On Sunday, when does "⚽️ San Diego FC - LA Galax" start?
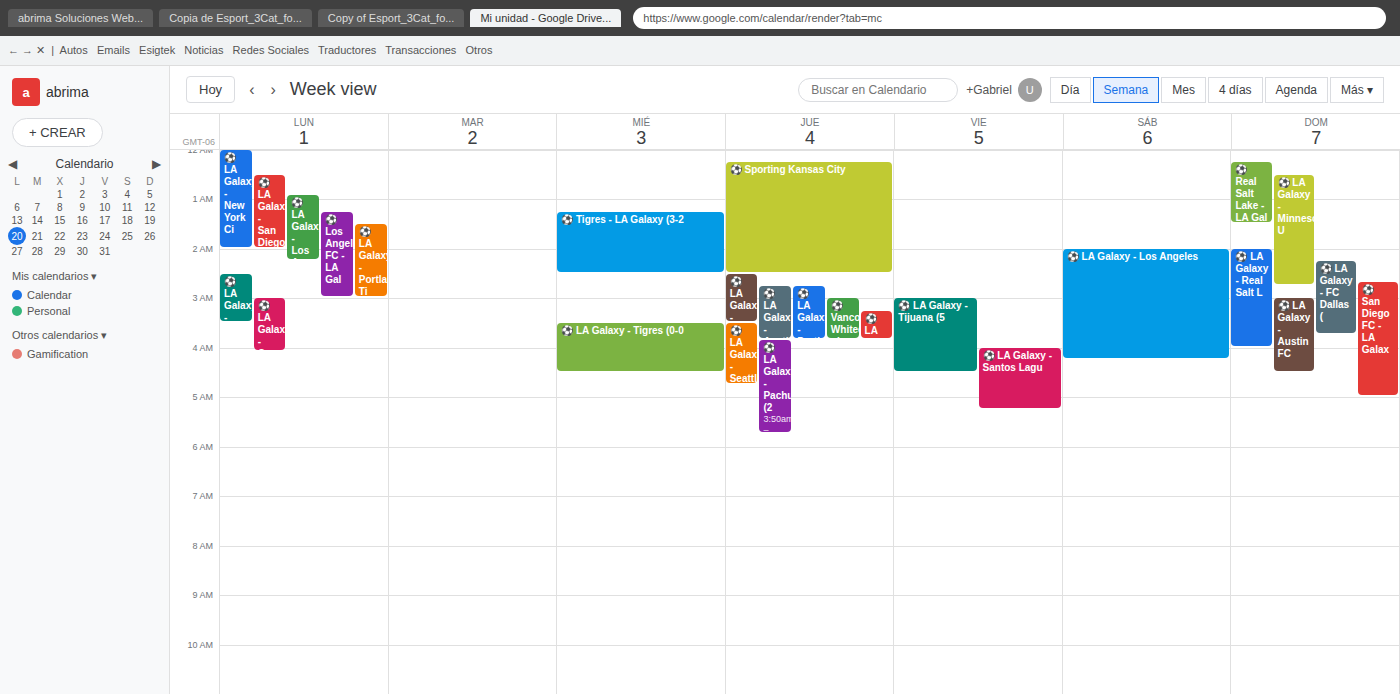
2:40 AM